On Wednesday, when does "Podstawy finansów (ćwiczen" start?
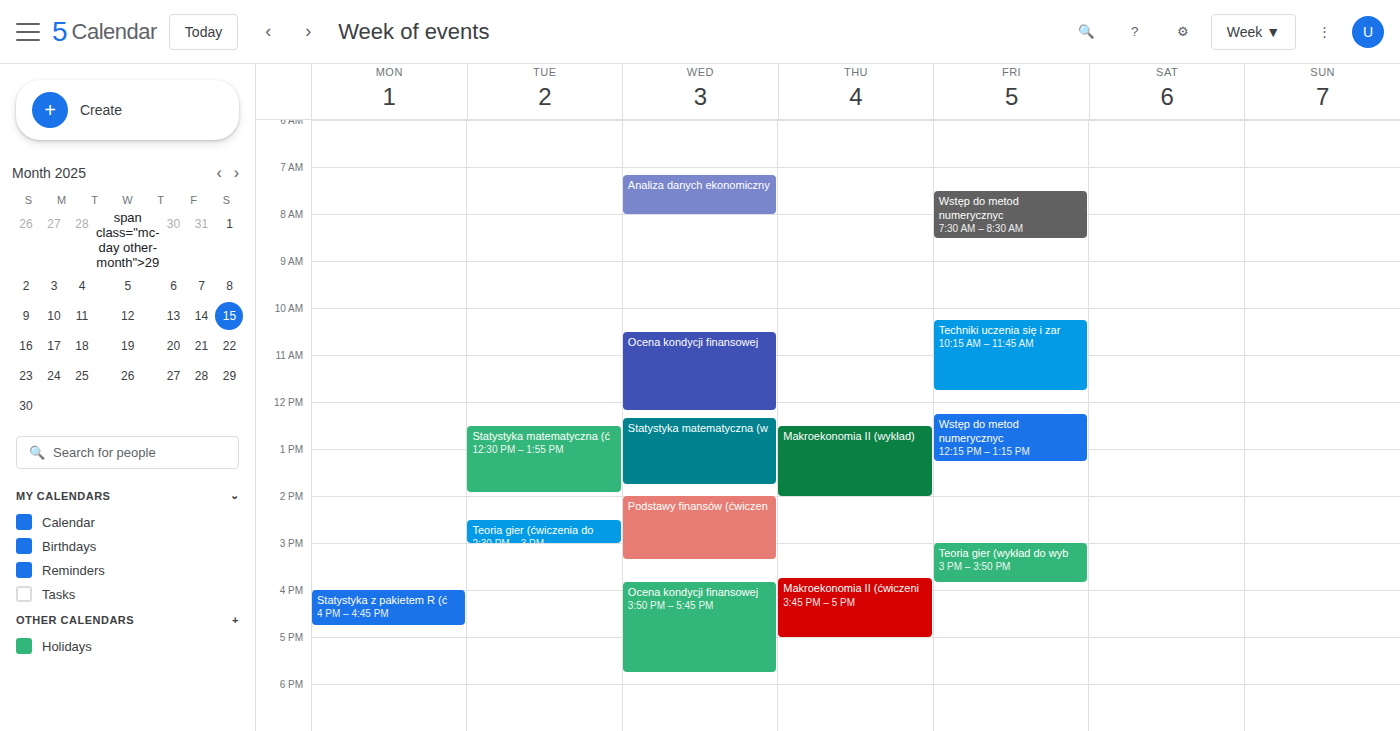
14:00